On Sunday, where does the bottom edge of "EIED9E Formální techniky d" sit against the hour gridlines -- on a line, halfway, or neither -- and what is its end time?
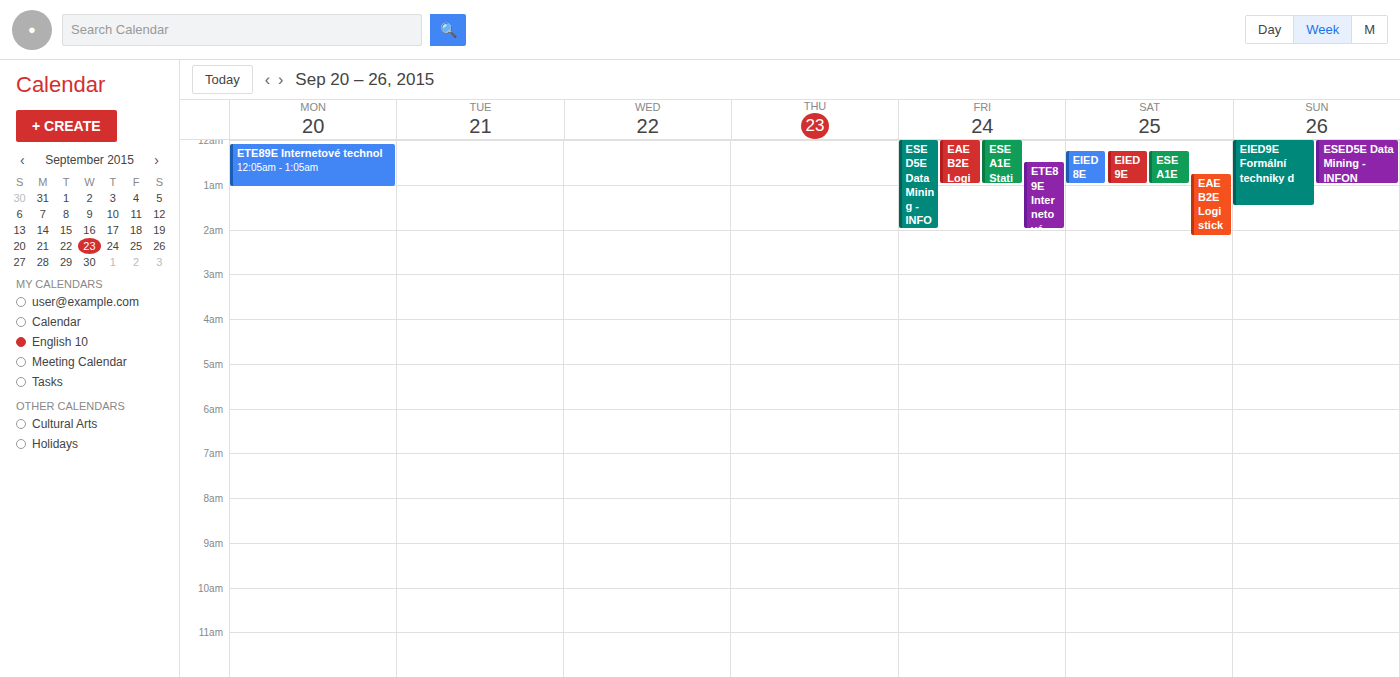
1:30 AM -- halfway between the 1 AM and 2 AM lines.